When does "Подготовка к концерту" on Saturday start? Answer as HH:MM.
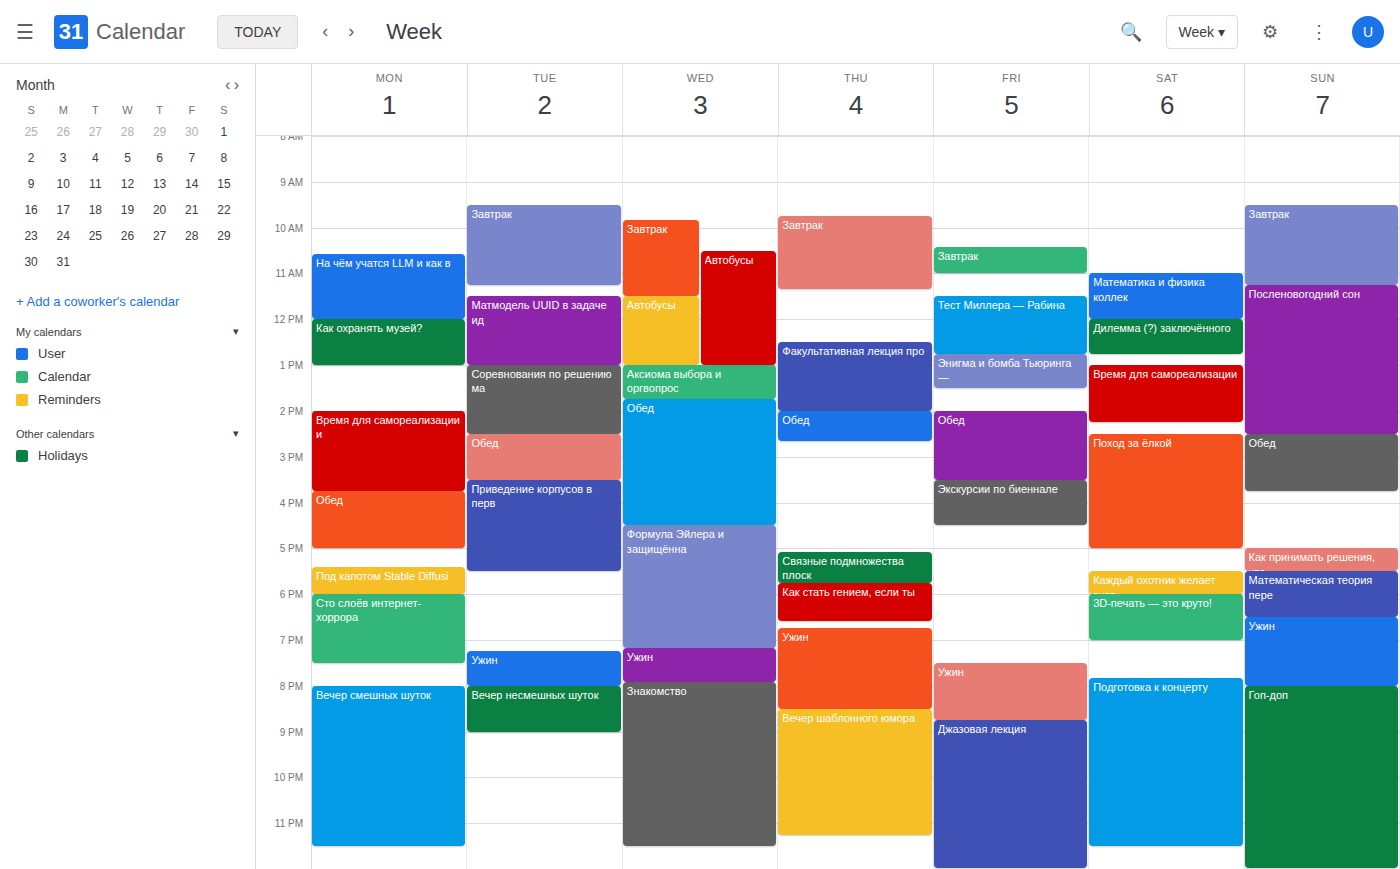
19:50